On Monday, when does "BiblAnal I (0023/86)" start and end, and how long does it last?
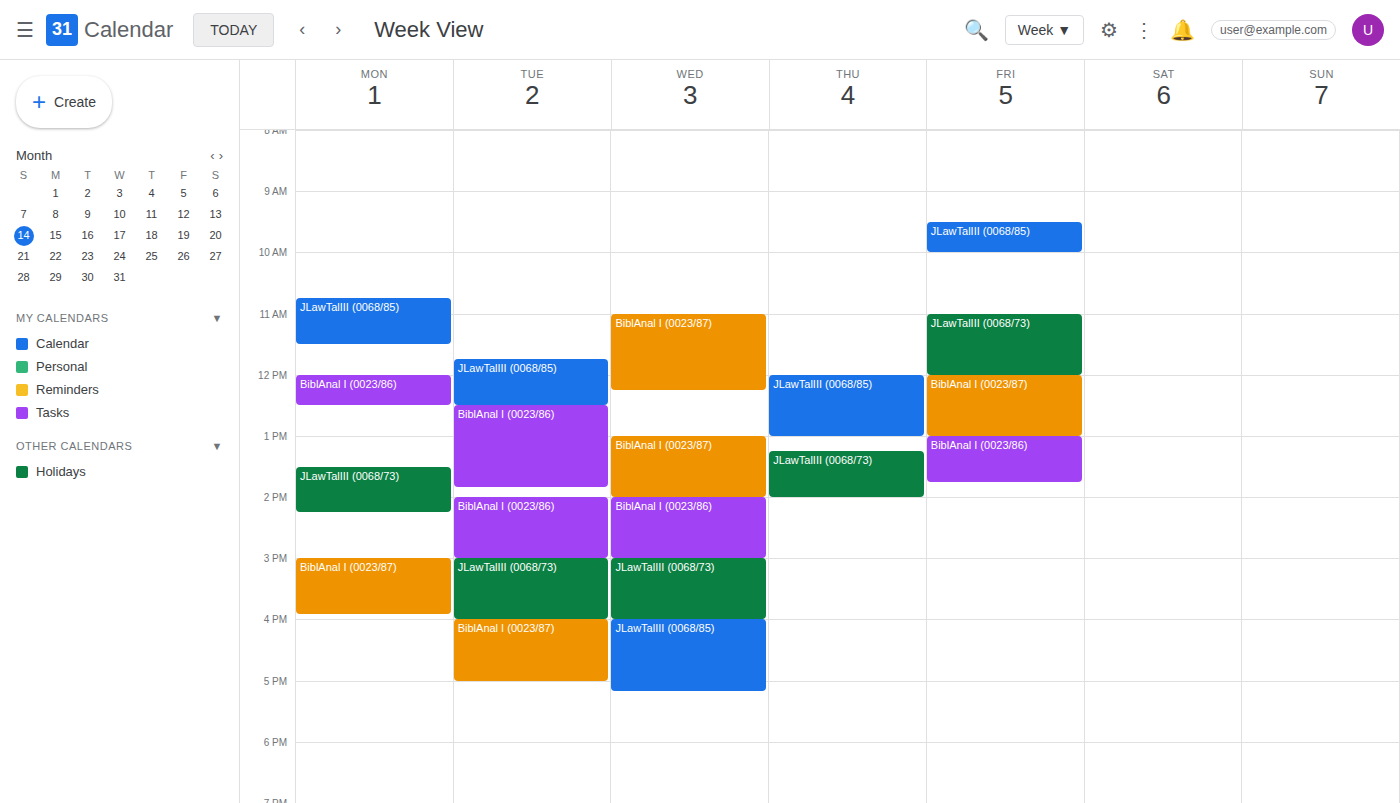
12:00 PM to 12:30 PM, 30 minutes